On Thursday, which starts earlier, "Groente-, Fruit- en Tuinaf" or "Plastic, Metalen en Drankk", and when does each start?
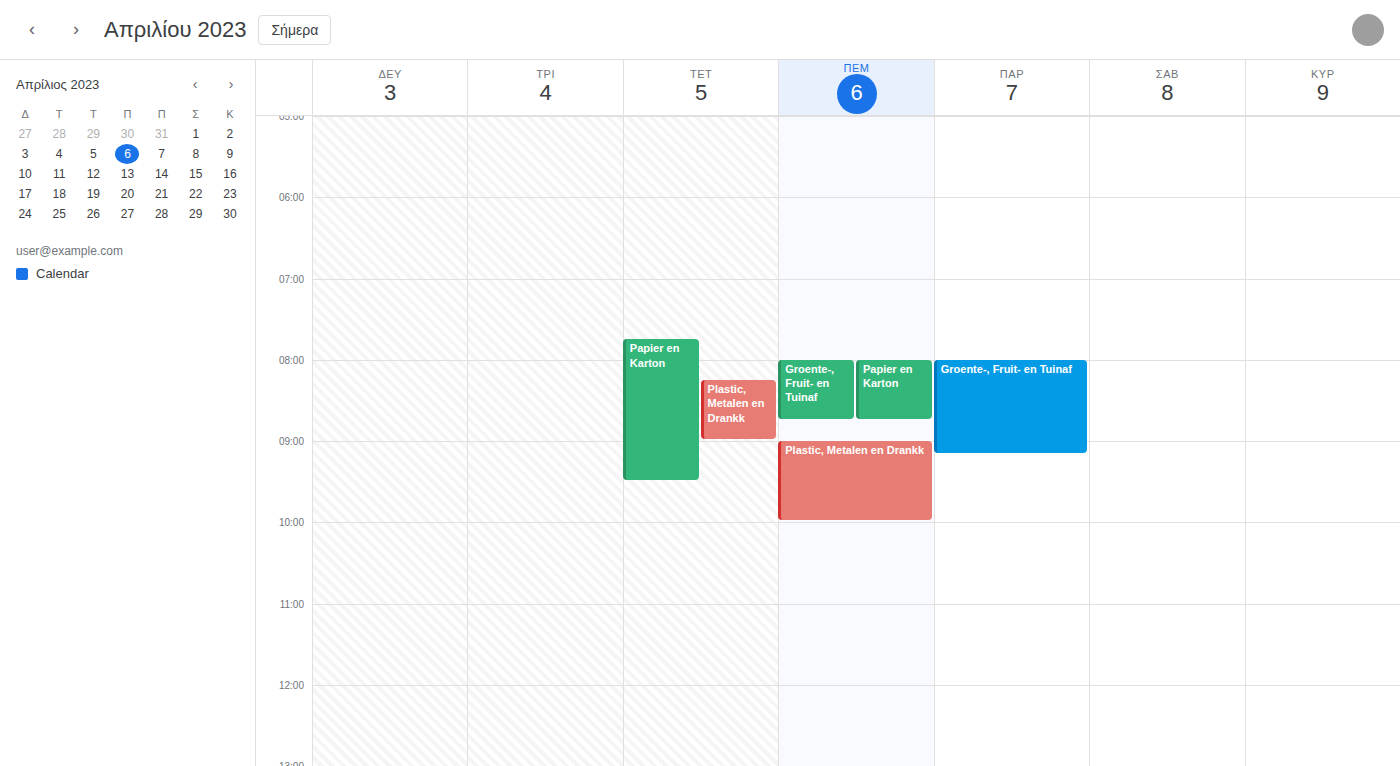
"Groente-, Fruit- en Tuinaf" 8:00 AM; "Plastic, Metalen en Drankk" 9:00 AM.